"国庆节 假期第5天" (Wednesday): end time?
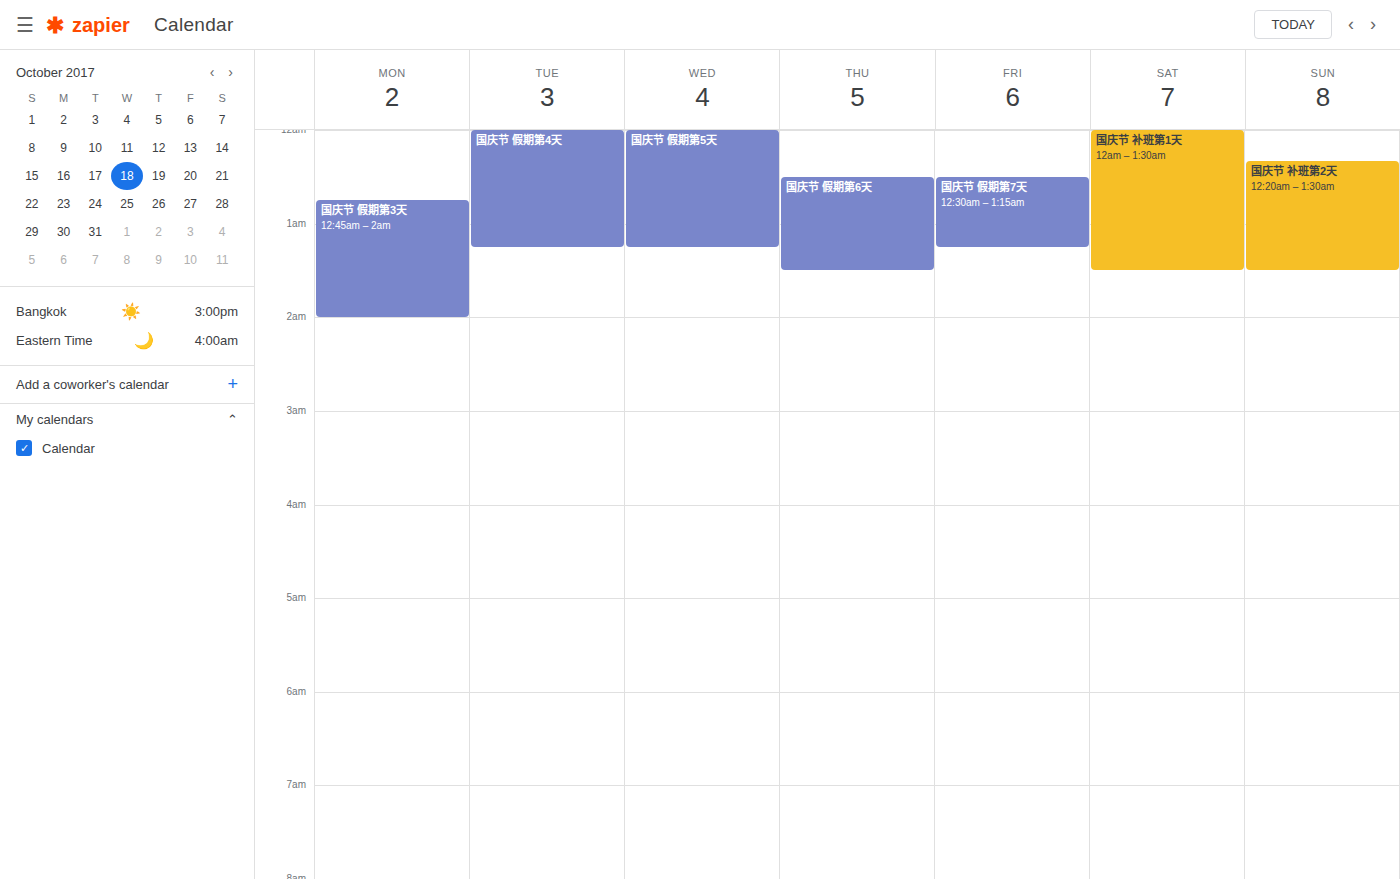
01:15